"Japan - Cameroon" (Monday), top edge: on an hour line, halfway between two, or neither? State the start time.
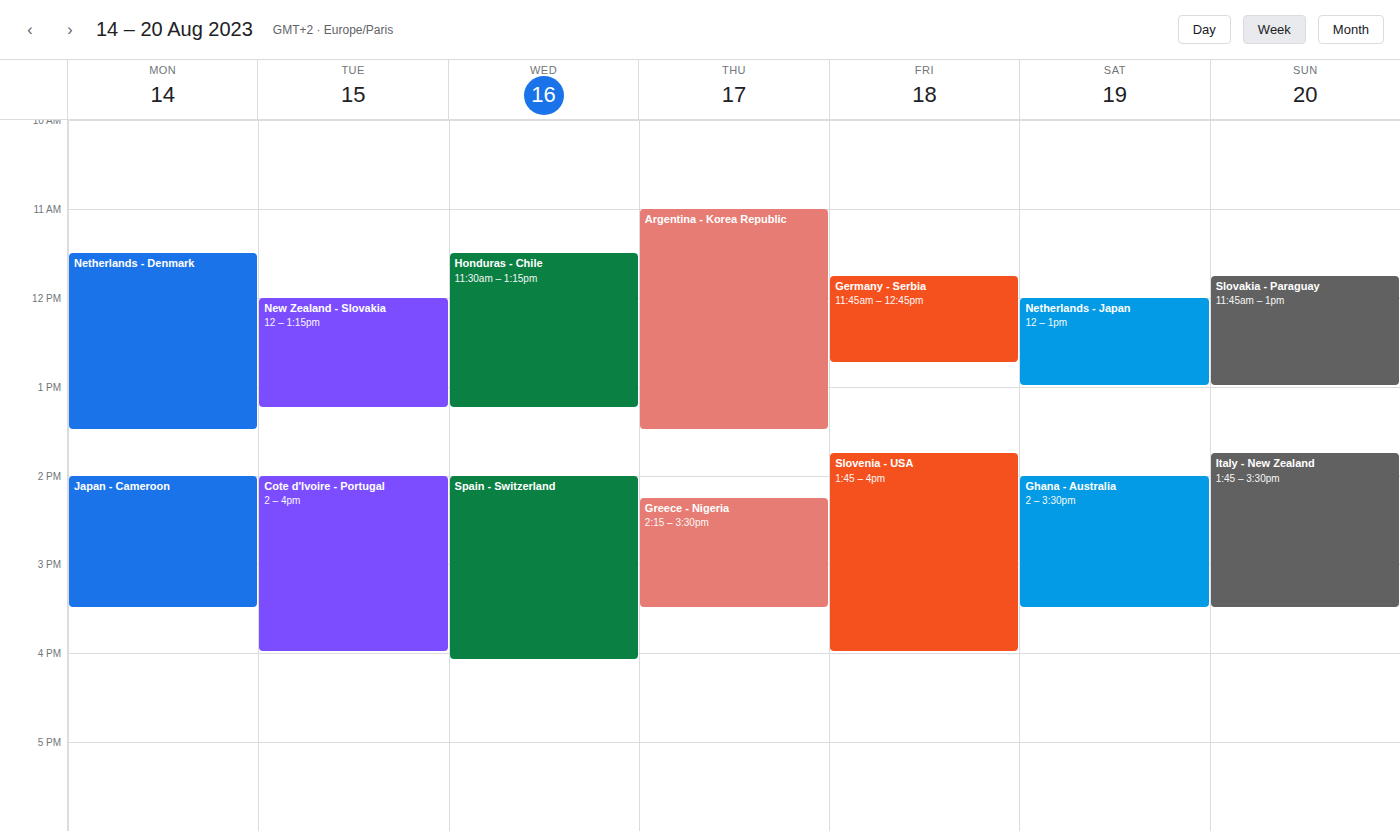
2:00 PM -- exactly on the 2 PM line.